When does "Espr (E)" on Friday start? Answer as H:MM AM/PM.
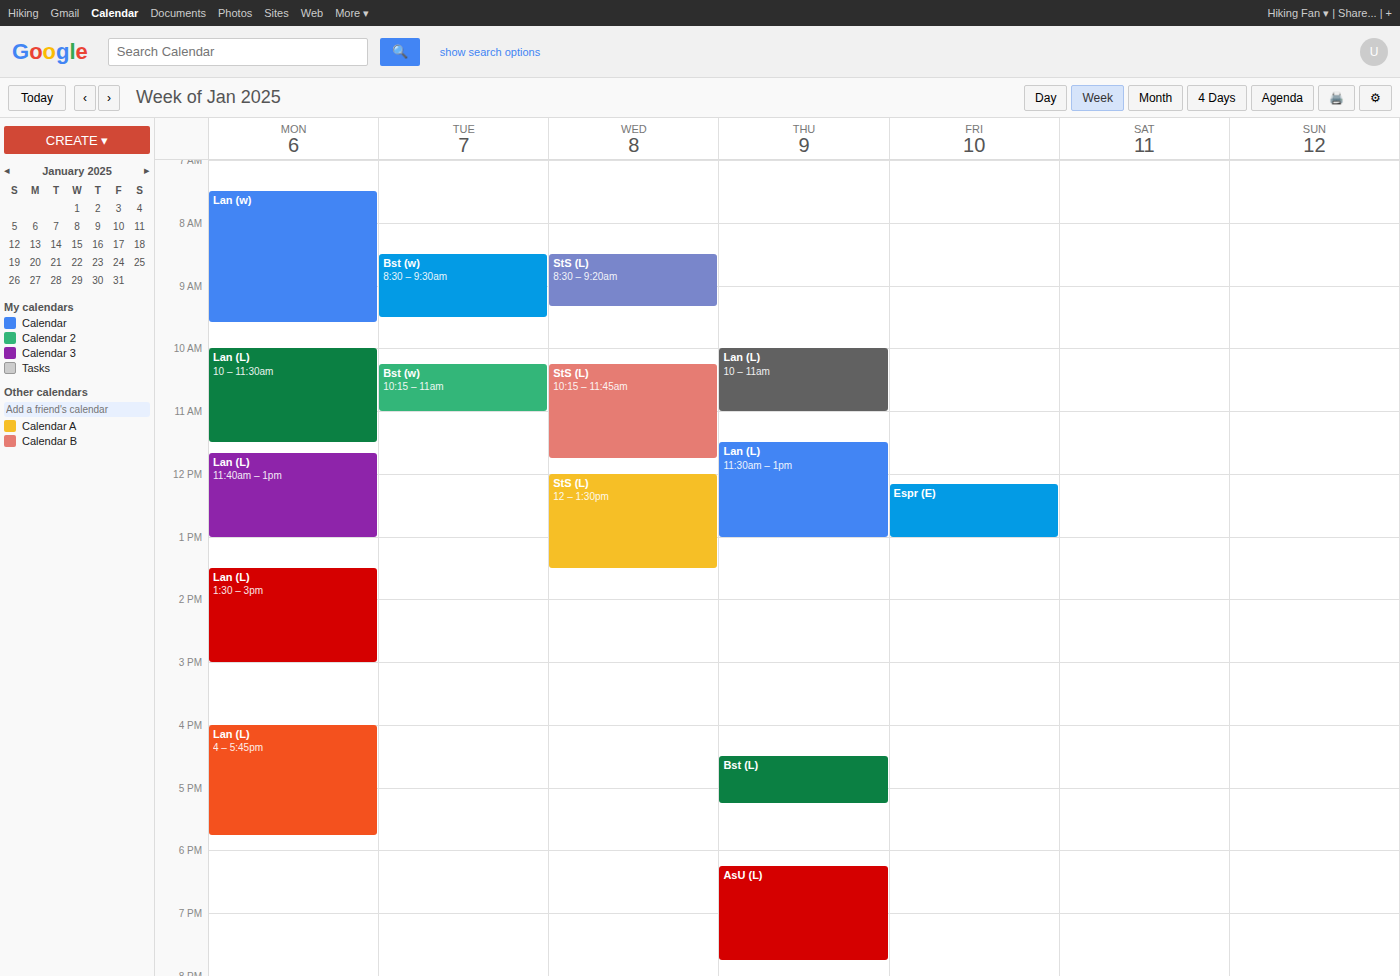
12:10 PM